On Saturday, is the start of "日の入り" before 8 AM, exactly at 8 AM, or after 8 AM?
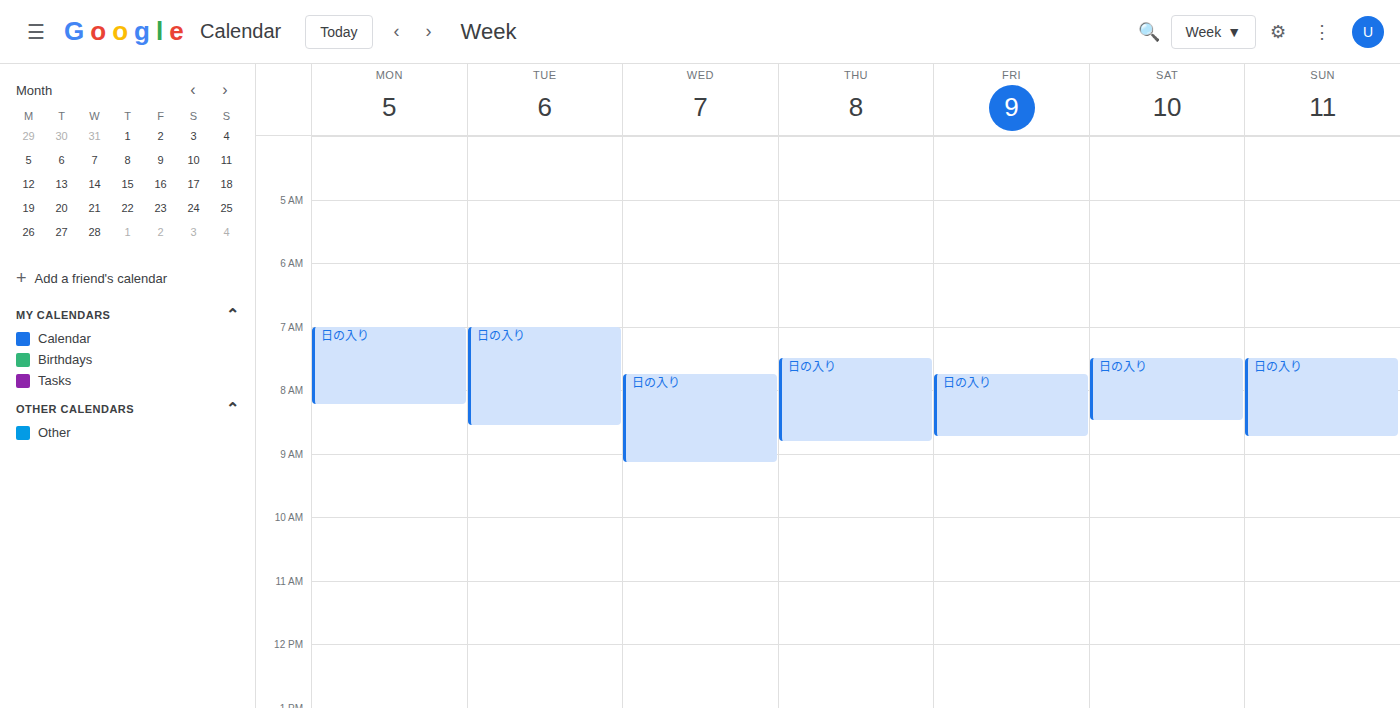
7:30 AM -- before 8 AM, 30 minutes above the 8 AM line.